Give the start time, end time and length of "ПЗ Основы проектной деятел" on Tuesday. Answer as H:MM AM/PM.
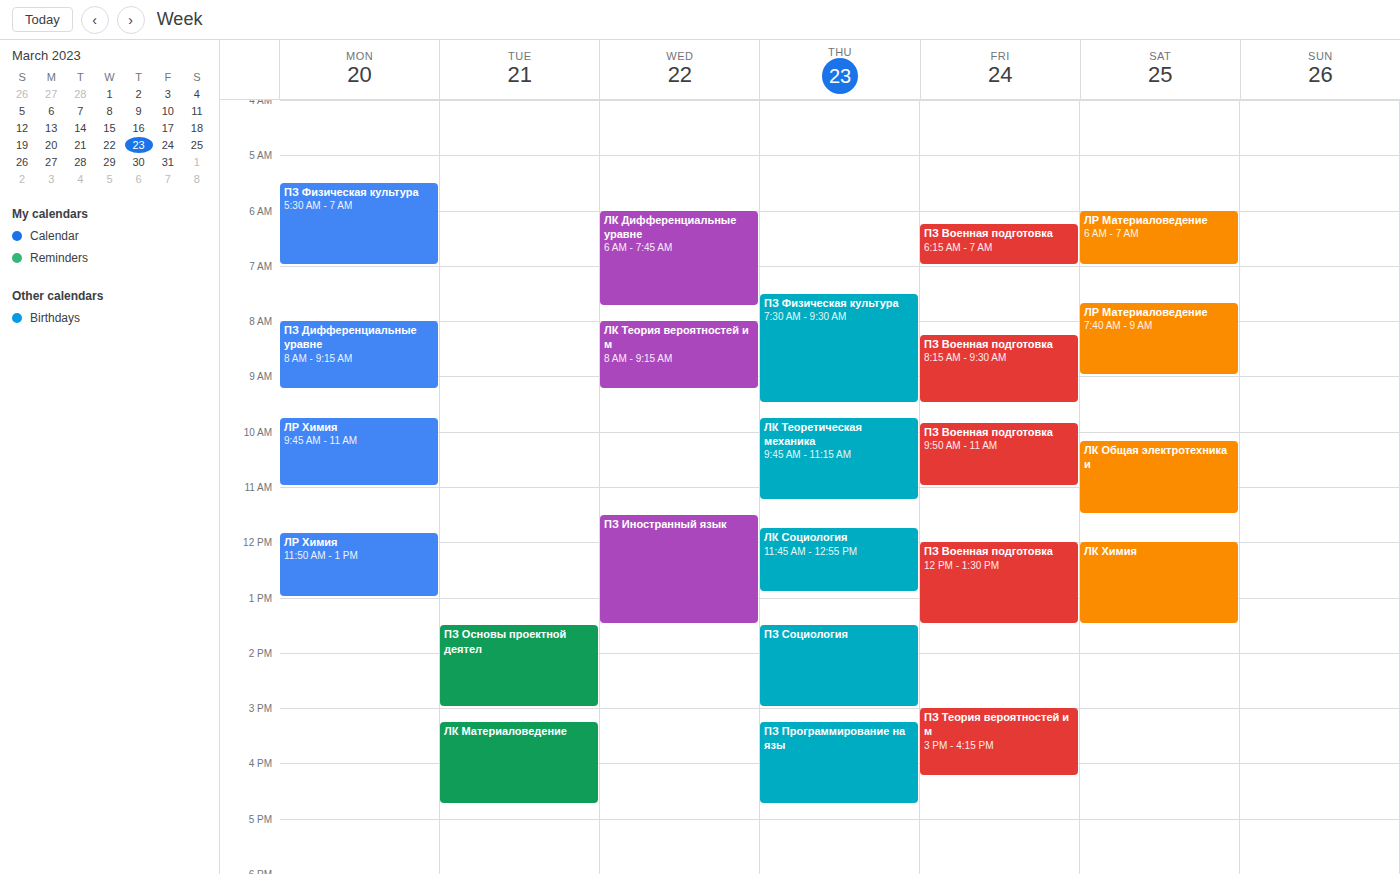
1:30 PM to 3:00 PM, 1 hour 30 minutes